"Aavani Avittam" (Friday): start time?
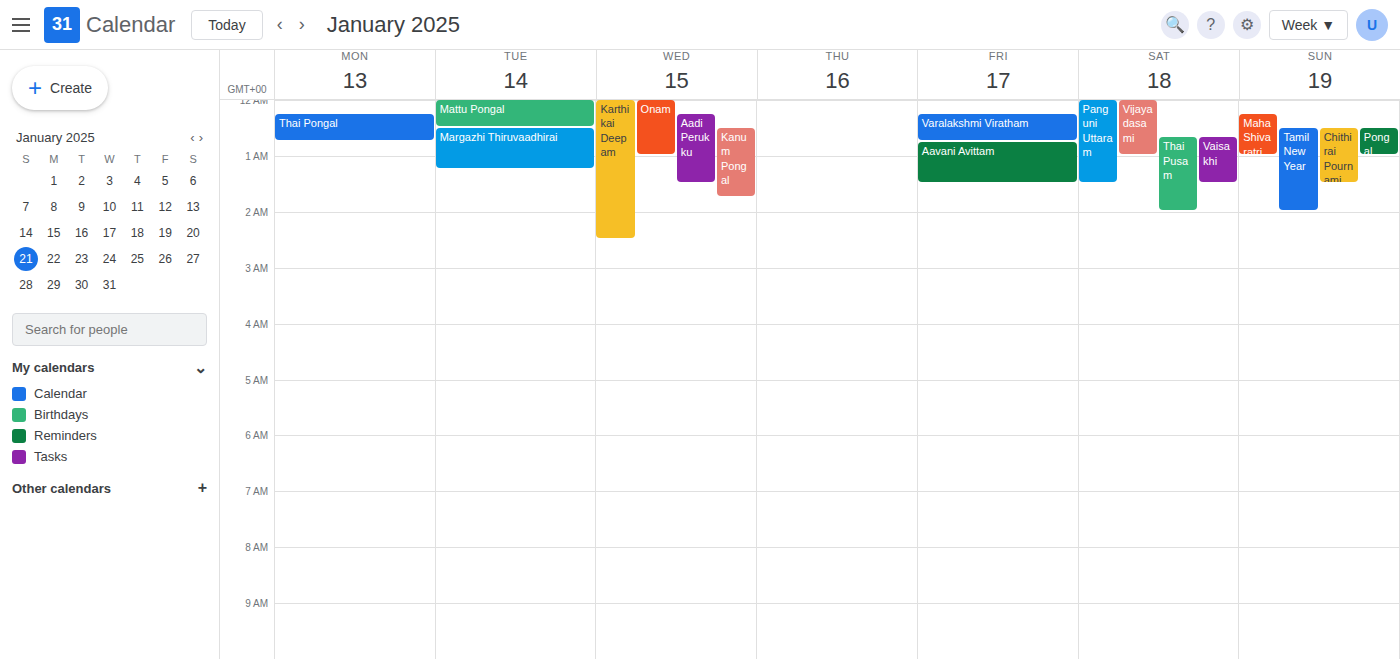
12:45 AM